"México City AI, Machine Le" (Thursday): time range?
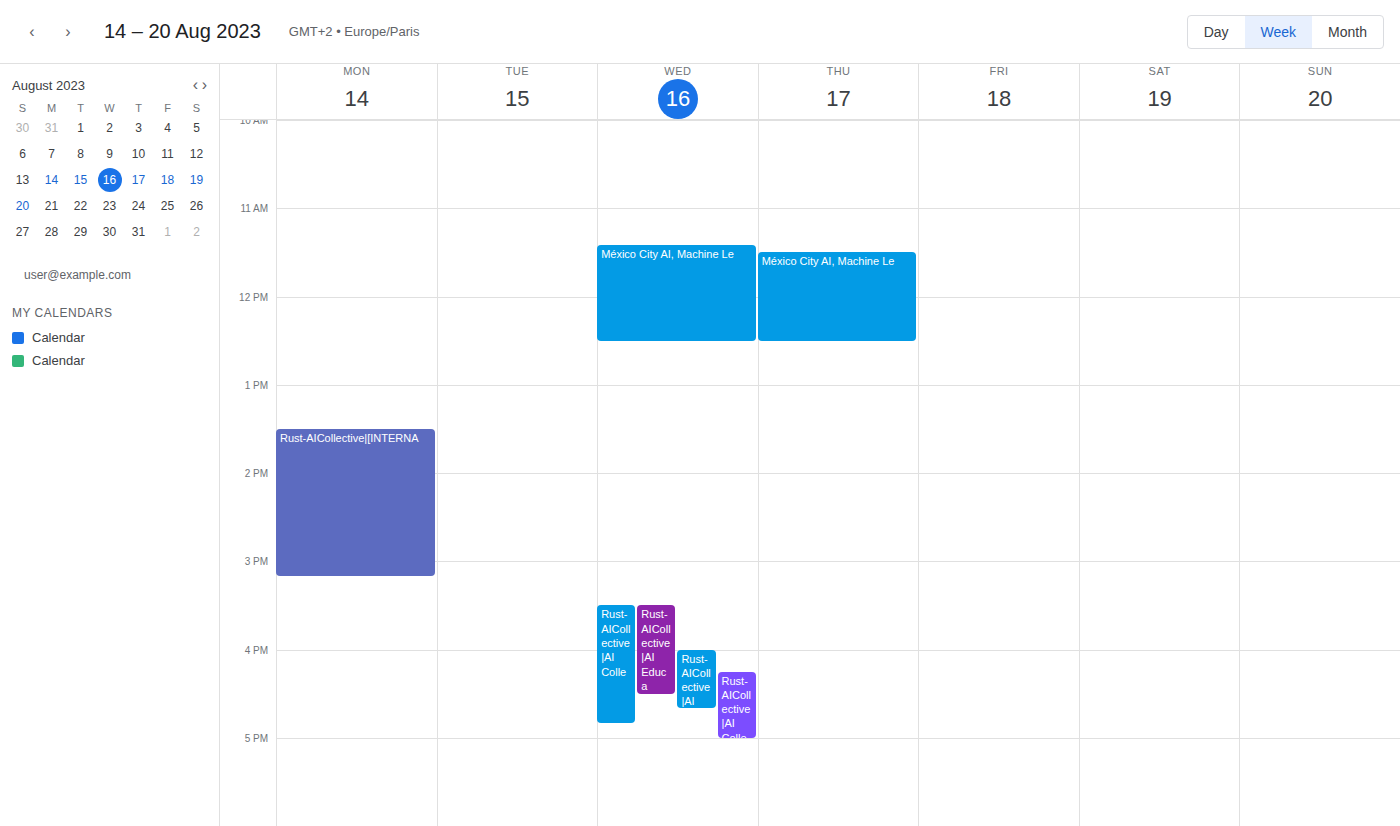
11:30 AM to 12:30 PM